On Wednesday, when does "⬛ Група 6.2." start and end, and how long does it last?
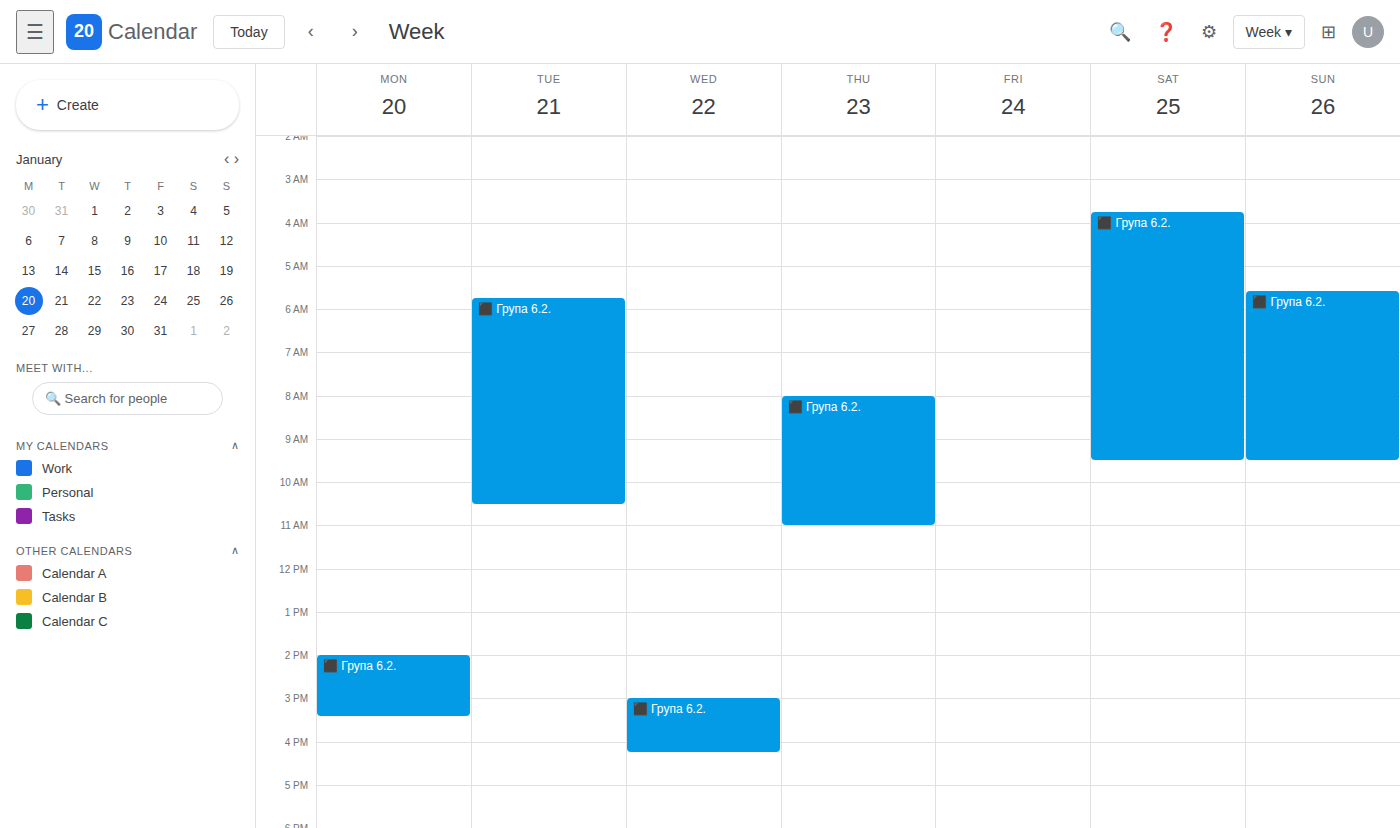
3:00 PM to 4:15 PM, 1 hour 15 minutes